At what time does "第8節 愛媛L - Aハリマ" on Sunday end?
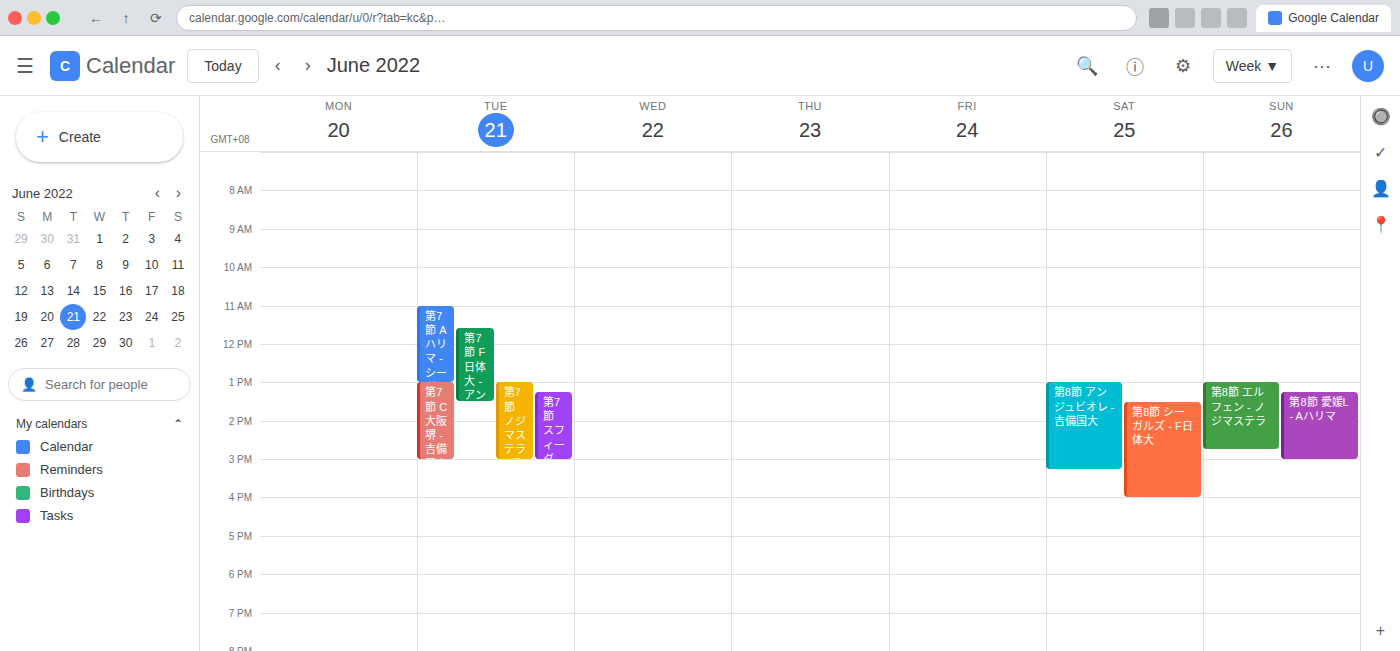
3:00 PM